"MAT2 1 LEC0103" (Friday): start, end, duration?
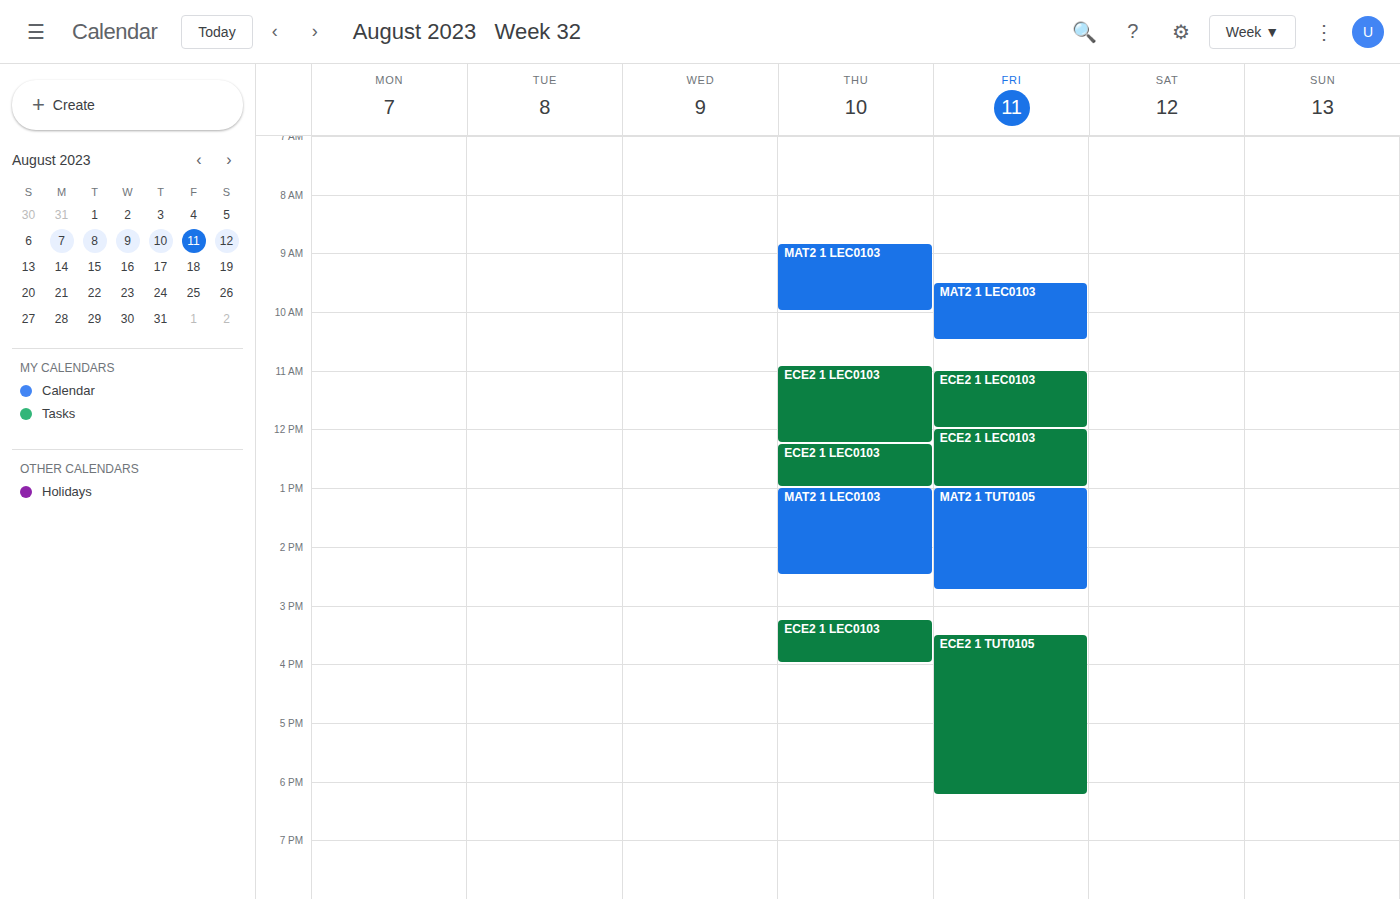
9:30 AM to 10:30 AM, 1 hour